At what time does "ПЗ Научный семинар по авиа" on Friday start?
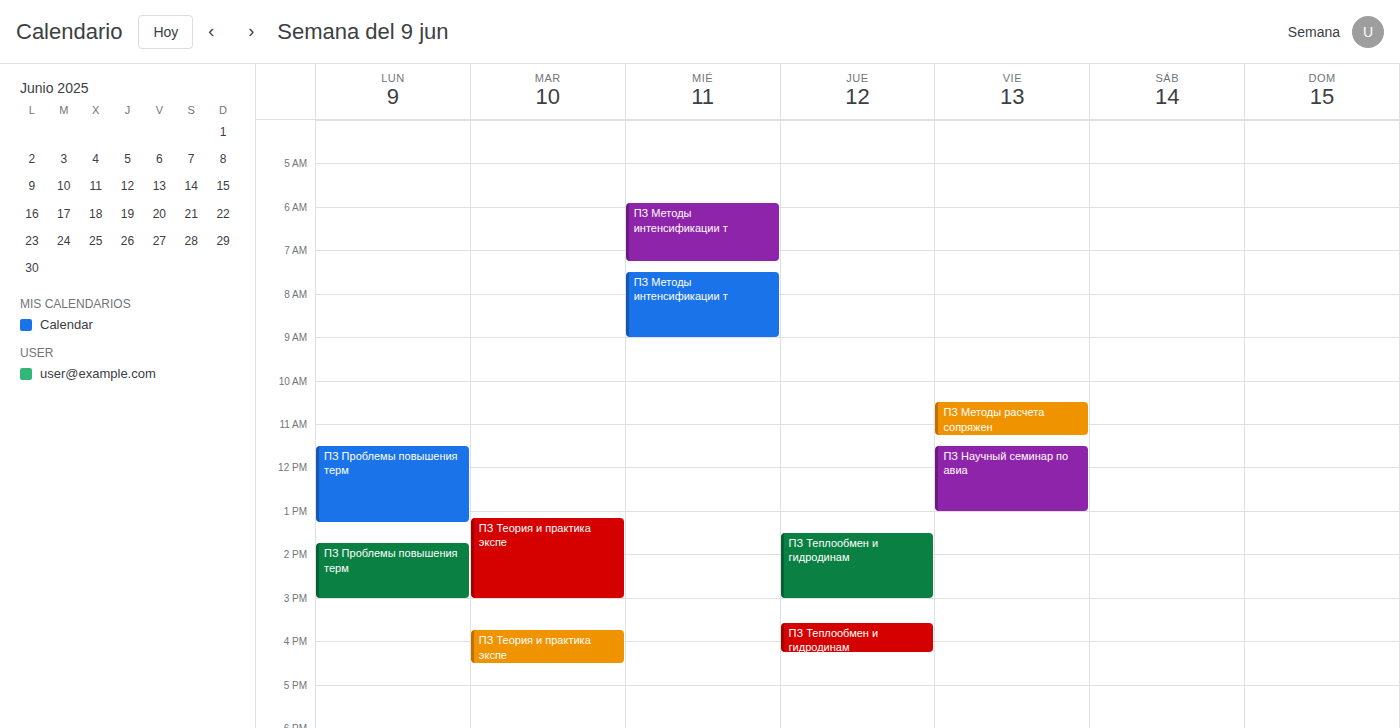
11:30 AM